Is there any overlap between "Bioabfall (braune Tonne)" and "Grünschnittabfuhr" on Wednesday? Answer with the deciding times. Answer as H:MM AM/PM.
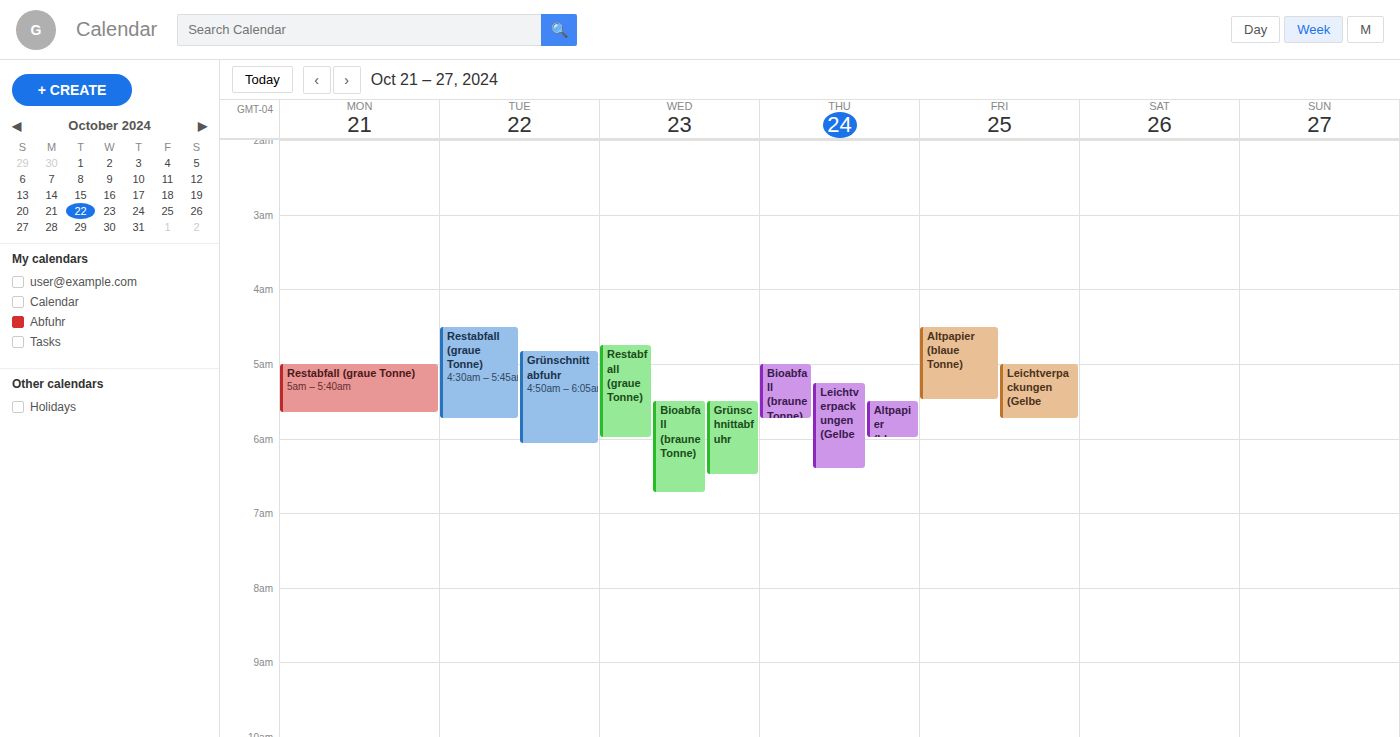
"Bioabfall (braune Tonne)" starts at 5:30 AM, before "Grünschnittabfuhr" ends at 6:30 AM -- they overlap.